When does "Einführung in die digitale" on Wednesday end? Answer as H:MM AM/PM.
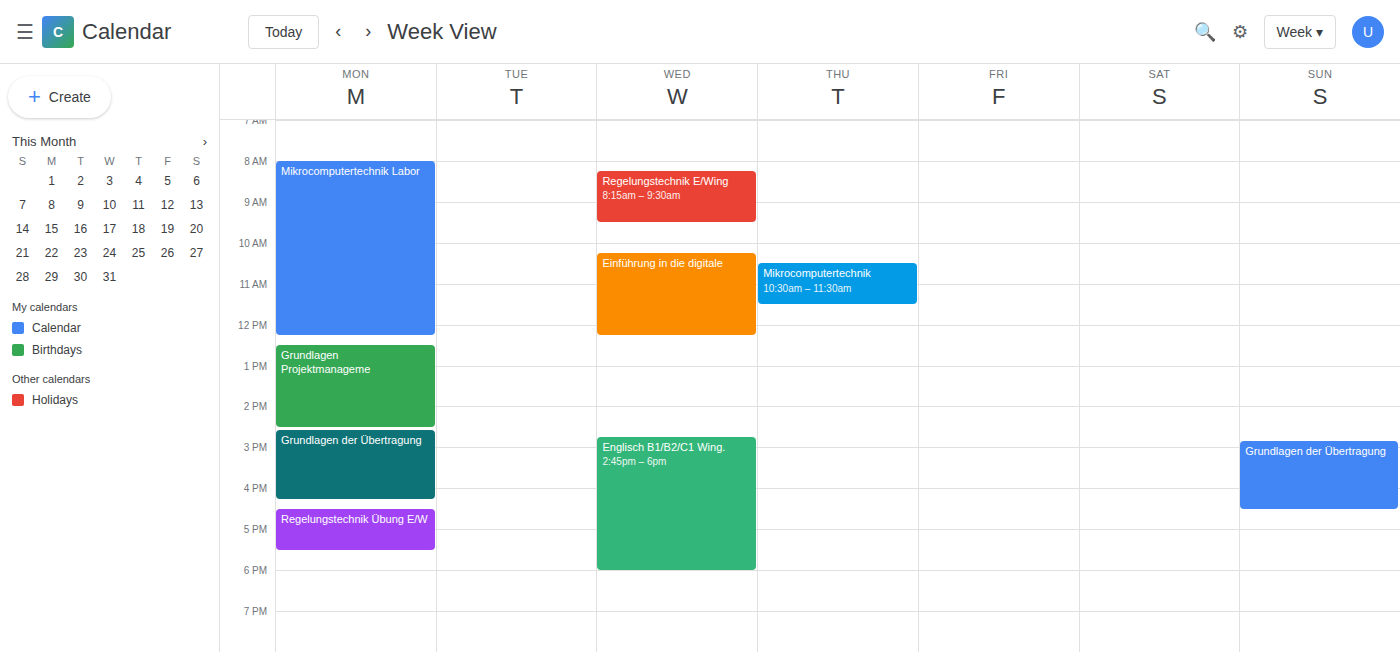
12:15 PM